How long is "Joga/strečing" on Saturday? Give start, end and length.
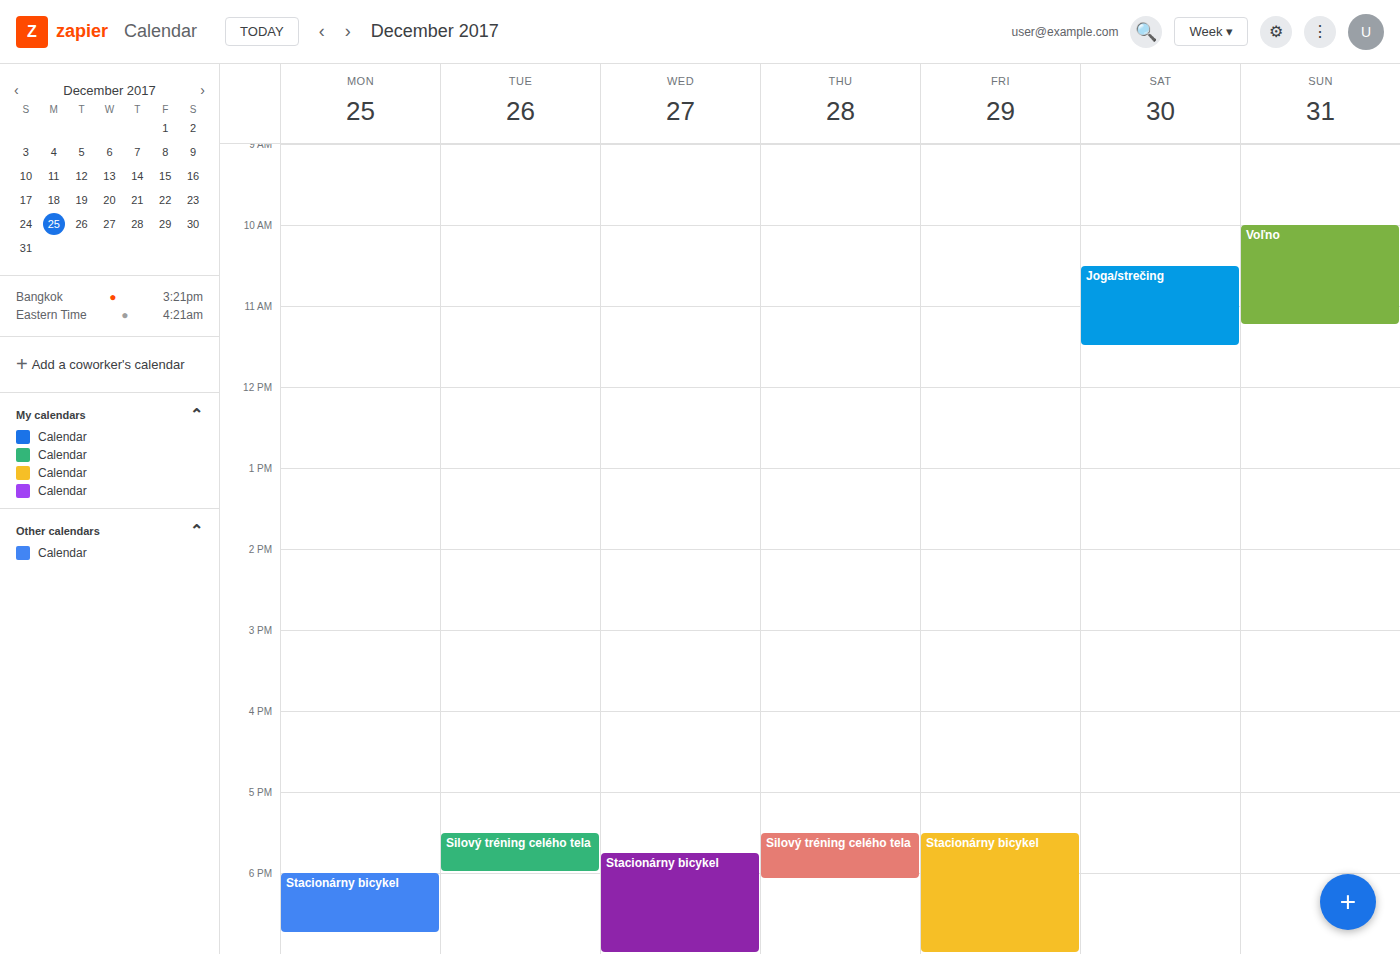
10:30 AM to 11:30 AM, 1 hour